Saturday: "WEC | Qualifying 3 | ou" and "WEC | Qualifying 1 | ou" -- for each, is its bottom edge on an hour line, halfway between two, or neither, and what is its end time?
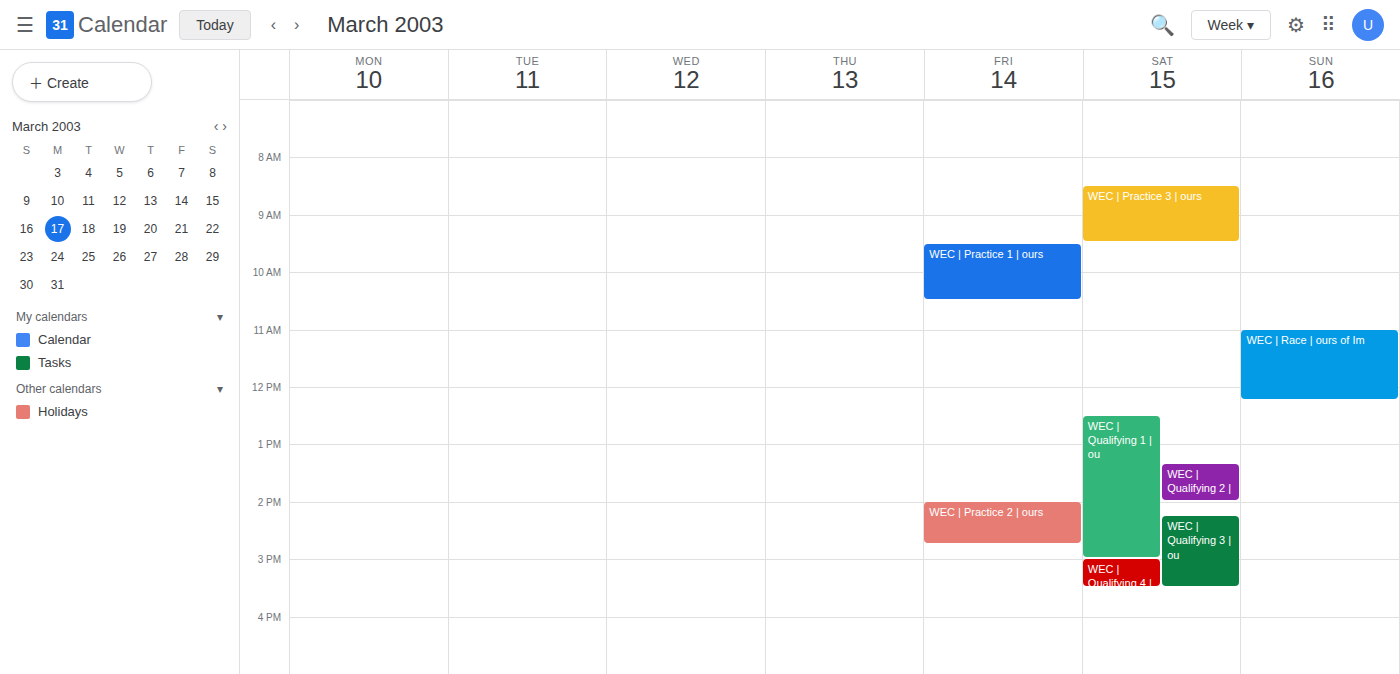
"WEC | Qualifying 3 | ou": 3:30 PM, halfway between the 3 PM and 4 PM lines. "WEC | Qualifying 1 | ou": 3:00 PM, exactly on the 3 PM line.